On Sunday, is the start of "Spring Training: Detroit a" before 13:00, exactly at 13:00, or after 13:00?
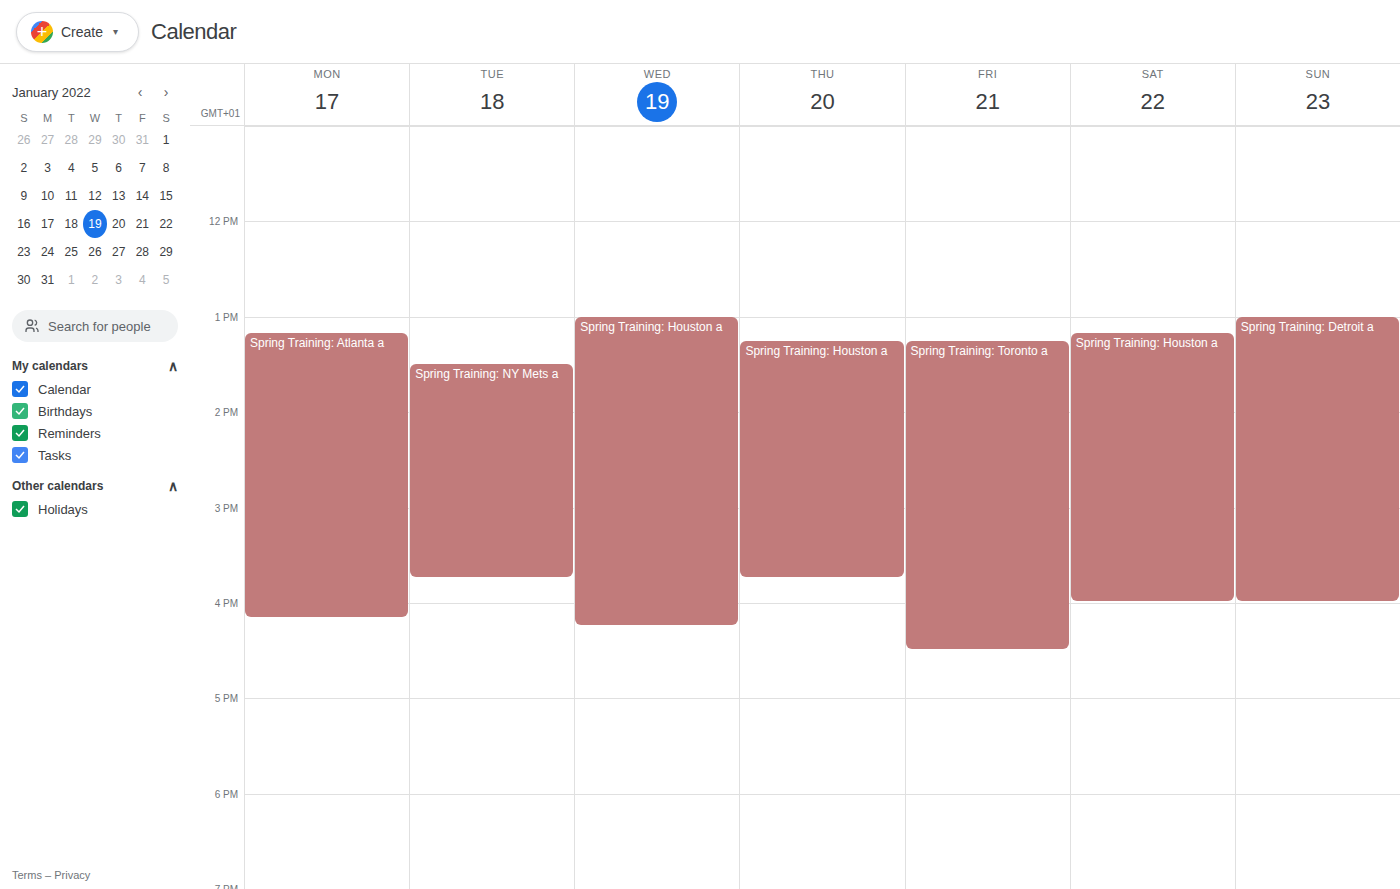
13:00 -- exactly at 13:00, on the 13:00 line.